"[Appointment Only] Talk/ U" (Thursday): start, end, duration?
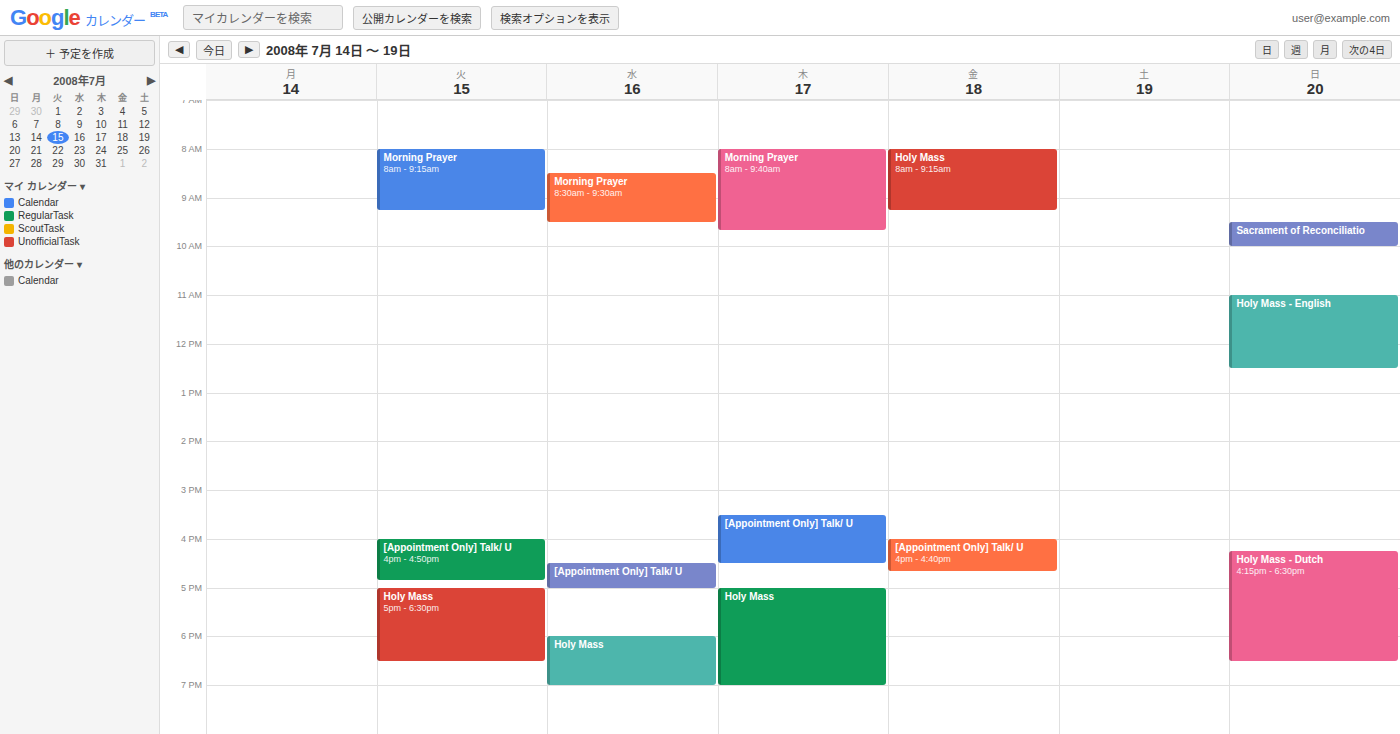
3:30 PM to 4:30 PM, 1 hour